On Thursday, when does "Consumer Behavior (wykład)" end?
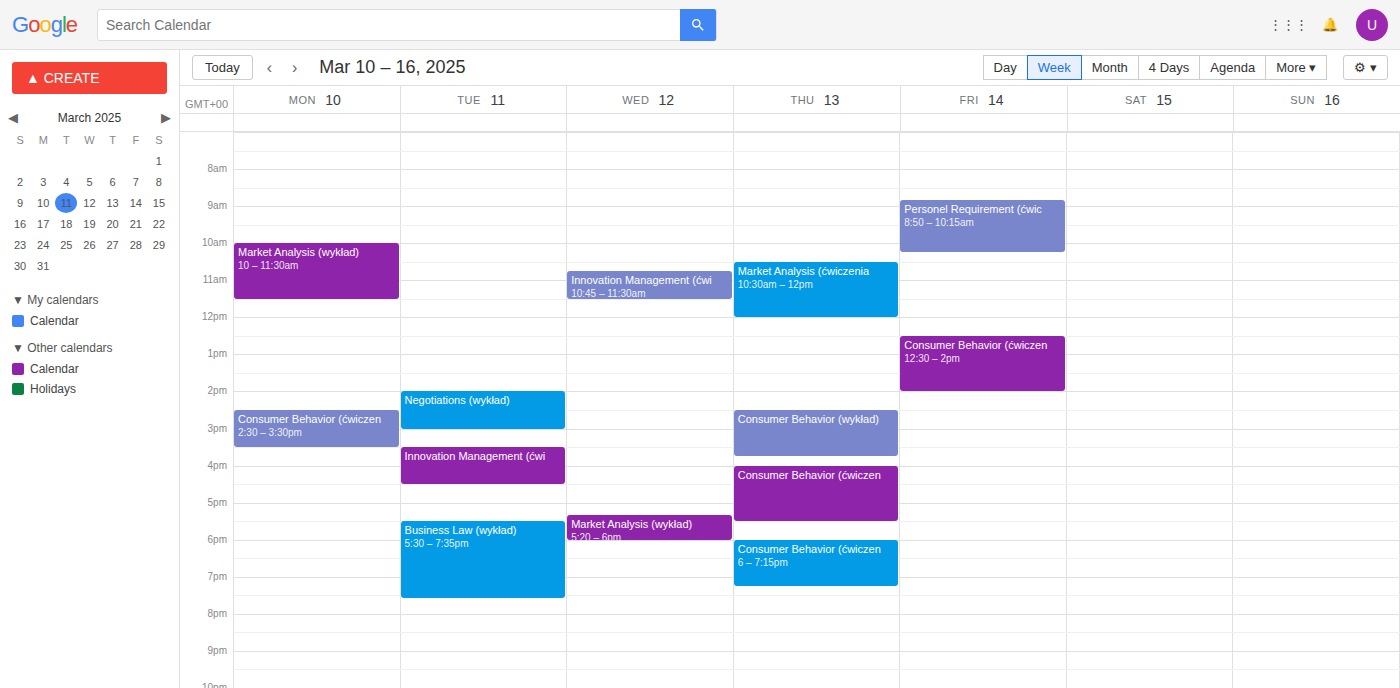
3:45 PM